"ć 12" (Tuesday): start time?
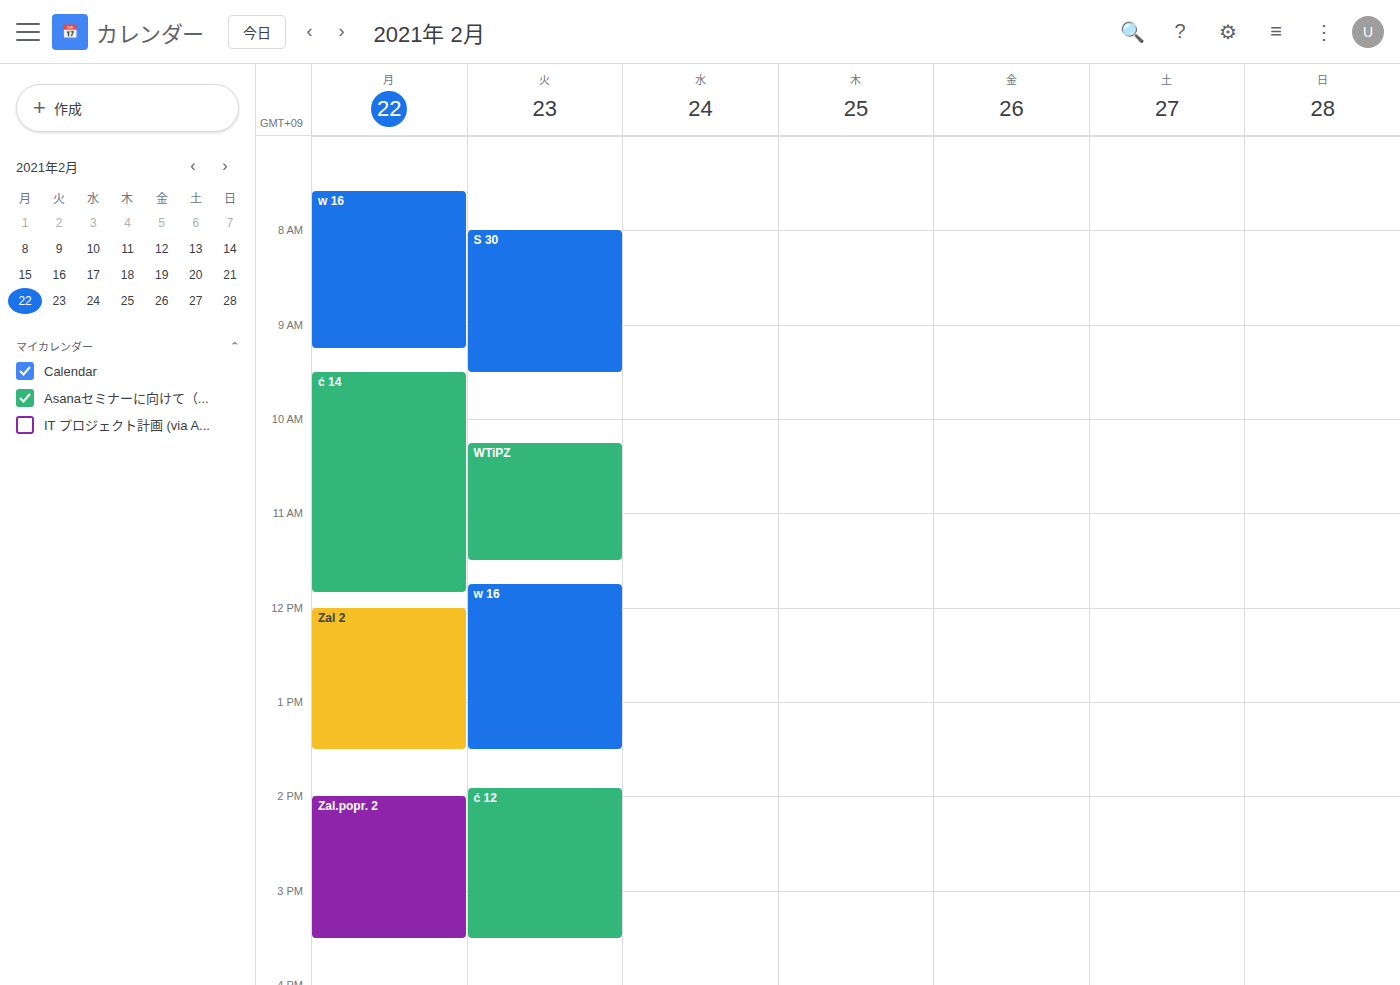
1:55 PM